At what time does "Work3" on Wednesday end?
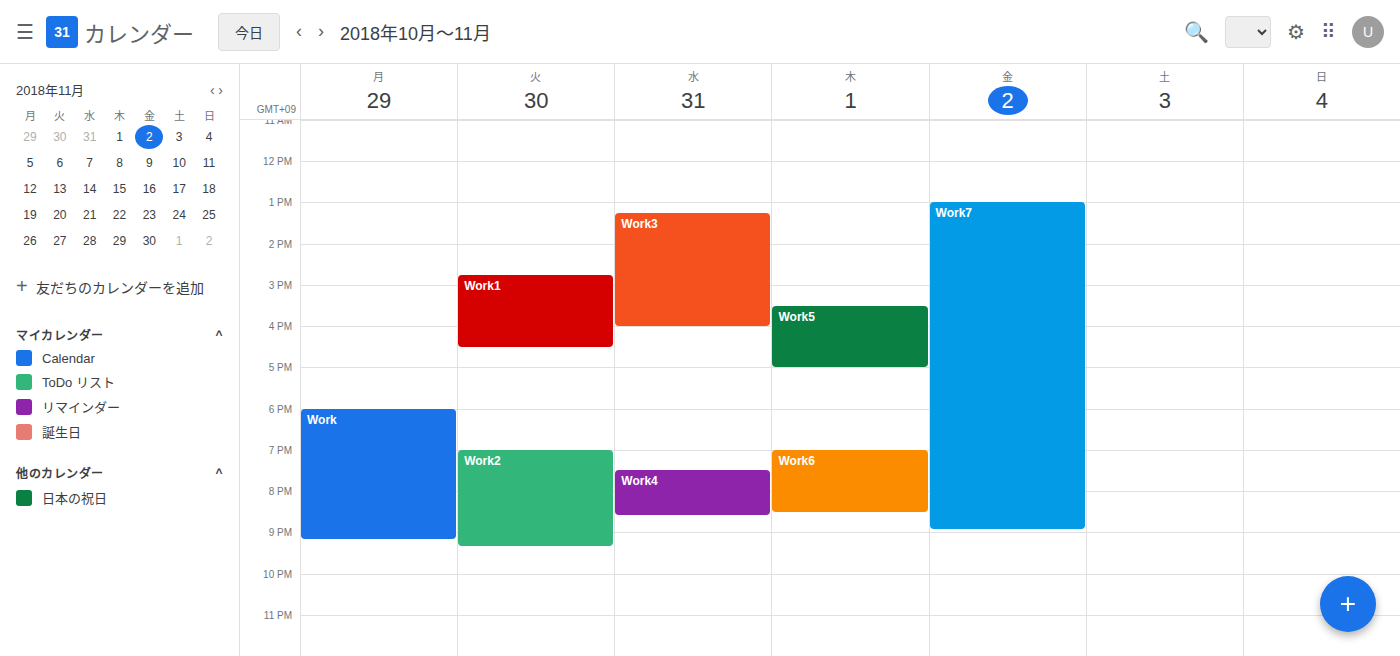
4:00 PM